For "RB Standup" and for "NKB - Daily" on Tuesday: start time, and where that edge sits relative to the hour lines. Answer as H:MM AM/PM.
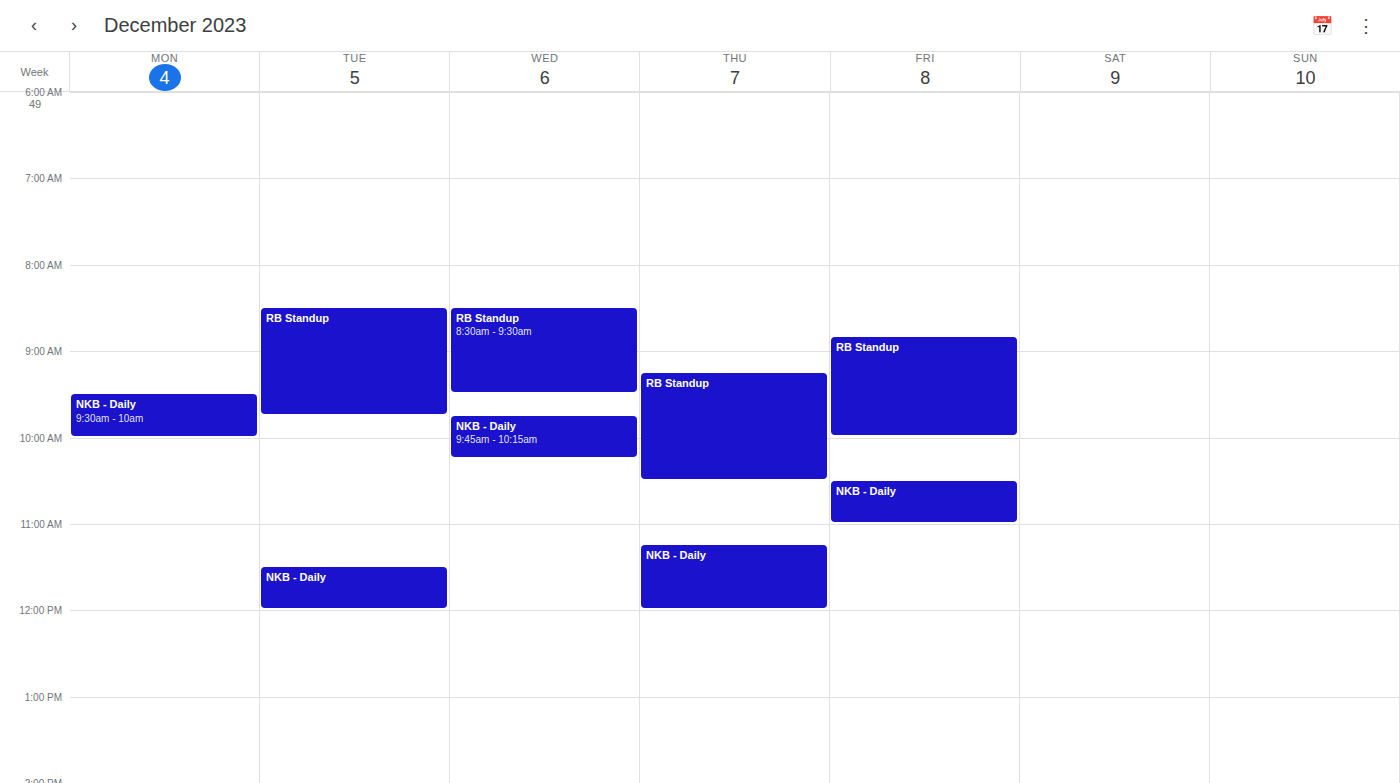
"RB Standup": 8:30 AM, halfway between the 8 AM and 9 AM lines. "NKB - Daily": 11:30 AM, halfway between the 11 AM and 12 PM lines.